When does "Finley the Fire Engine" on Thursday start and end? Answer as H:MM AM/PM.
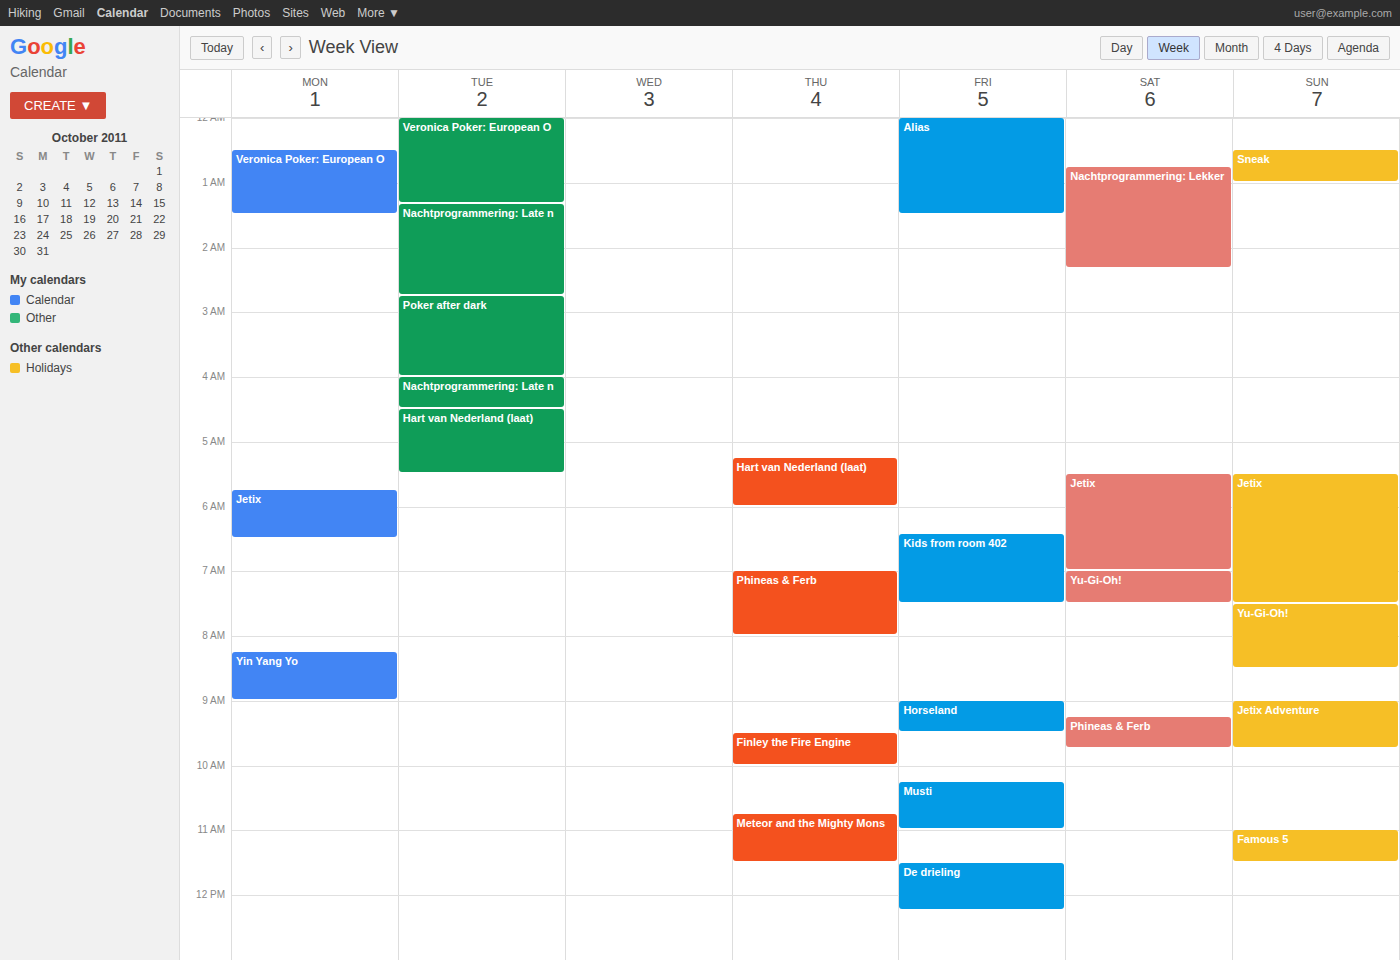
9:30 AM to 10:00 AM